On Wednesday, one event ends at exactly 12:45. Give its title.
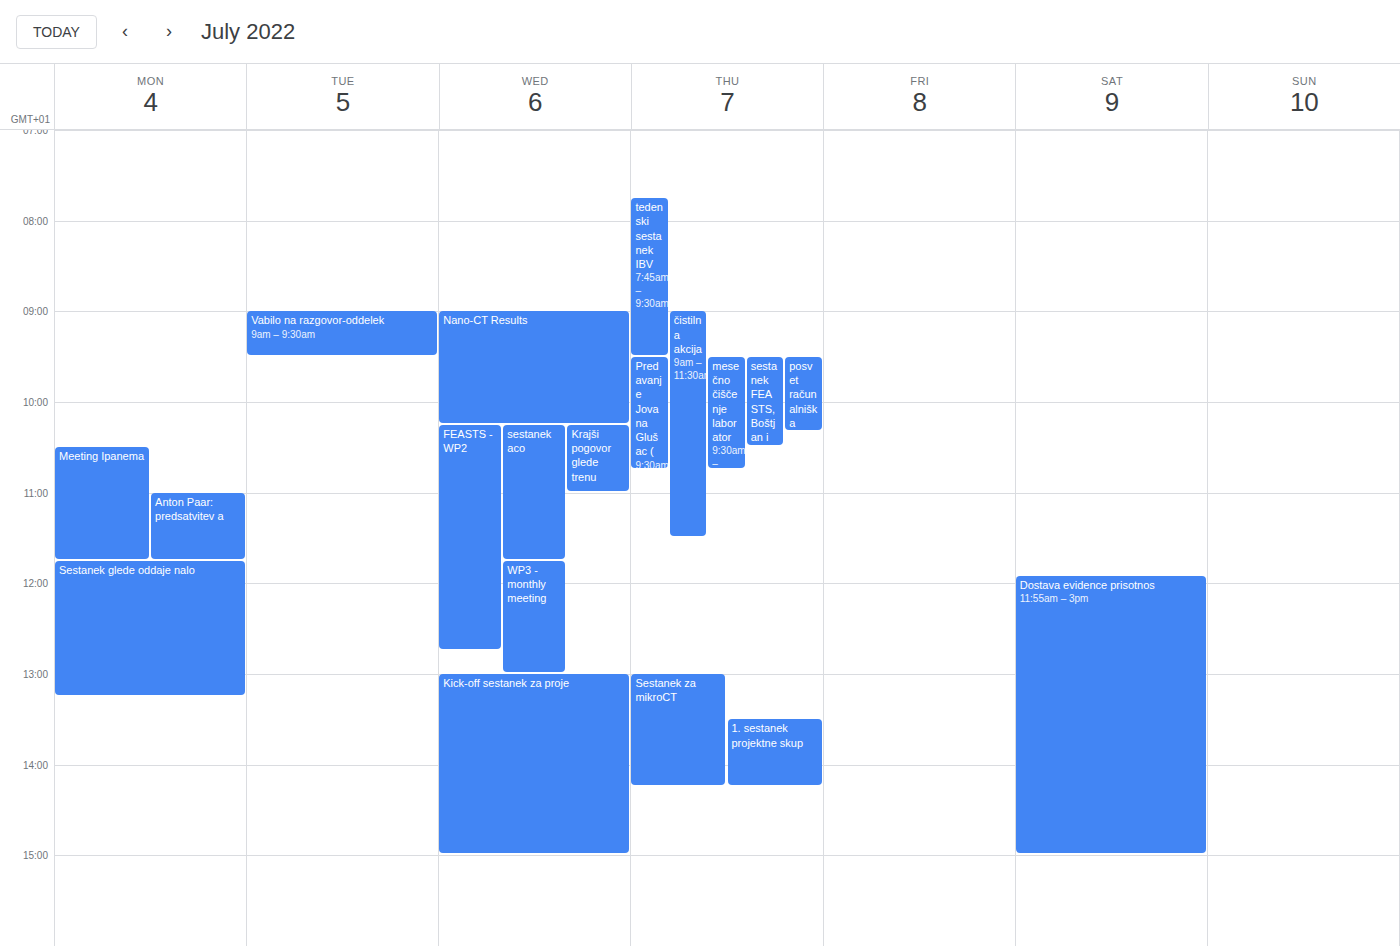
"FEASTS - WP2"